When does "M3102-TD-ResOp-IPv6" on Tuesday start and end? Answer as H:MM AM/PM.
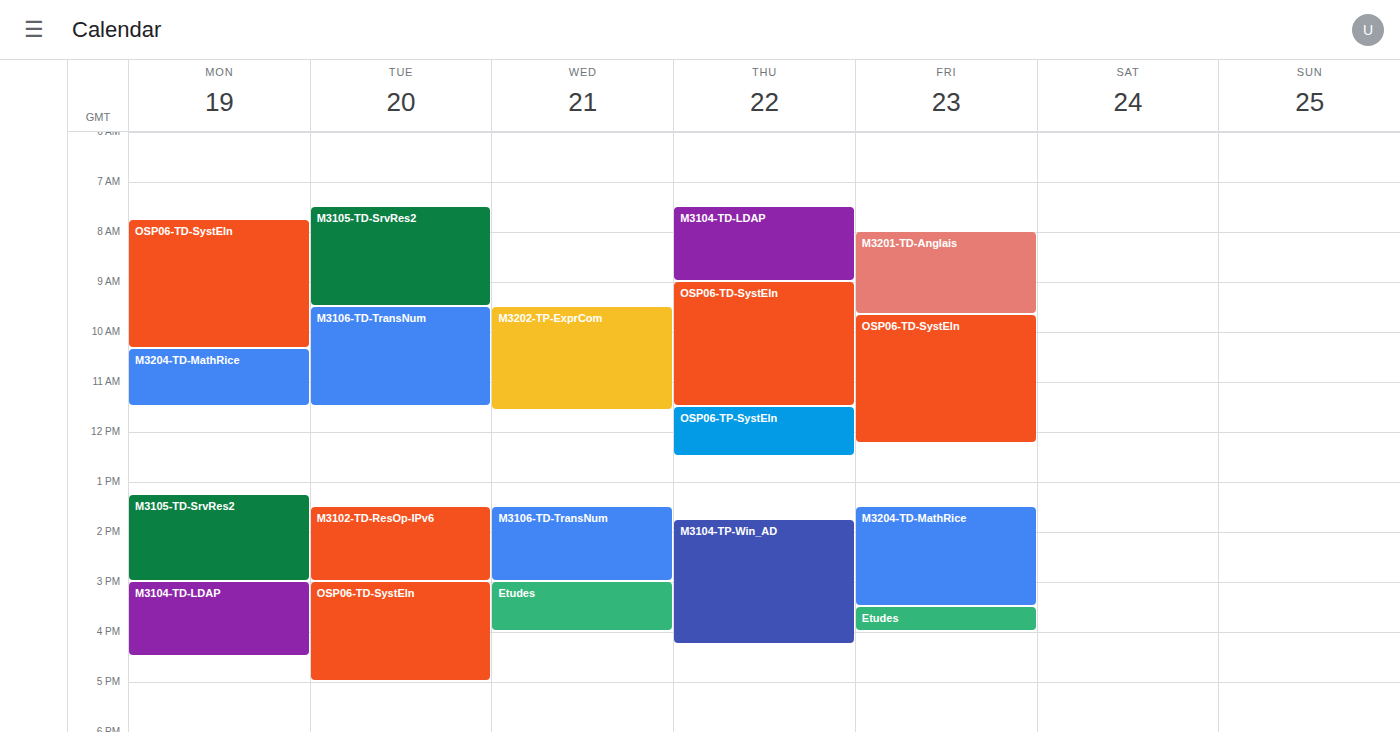
1:30 PM to 3:00 PM